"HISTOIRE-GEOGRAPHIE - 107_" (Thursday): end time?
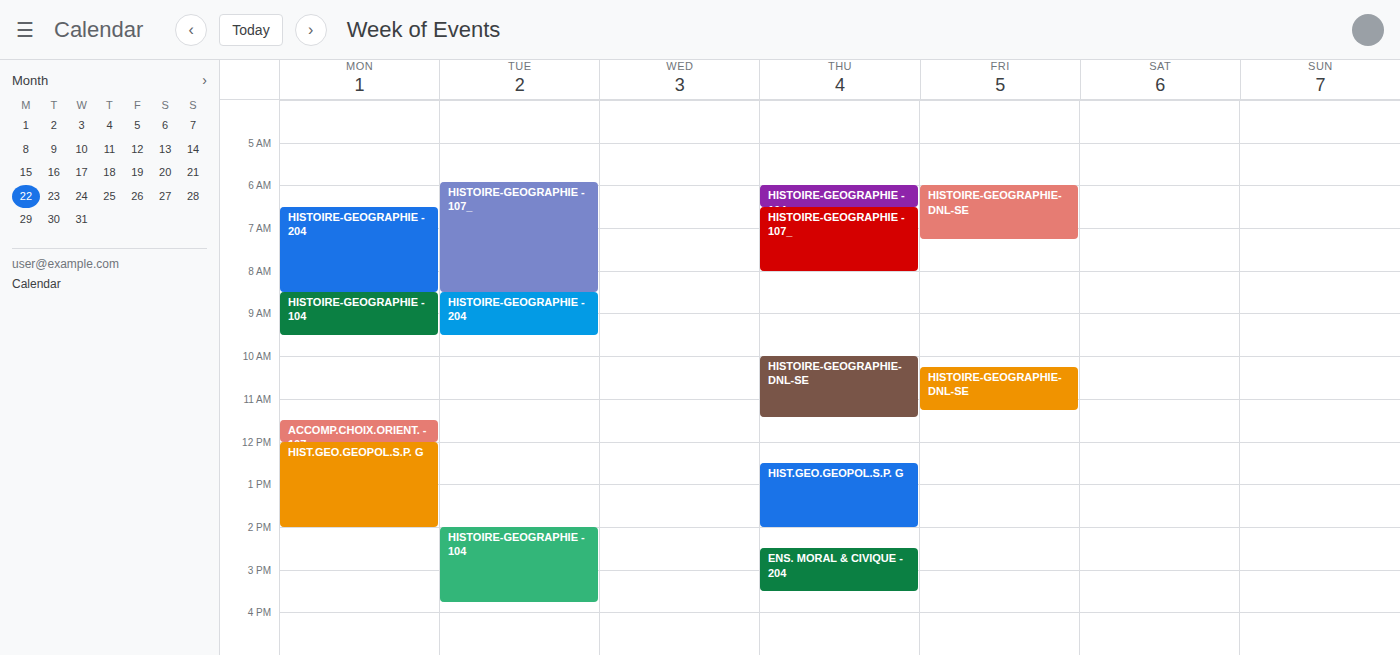
8:00 AM